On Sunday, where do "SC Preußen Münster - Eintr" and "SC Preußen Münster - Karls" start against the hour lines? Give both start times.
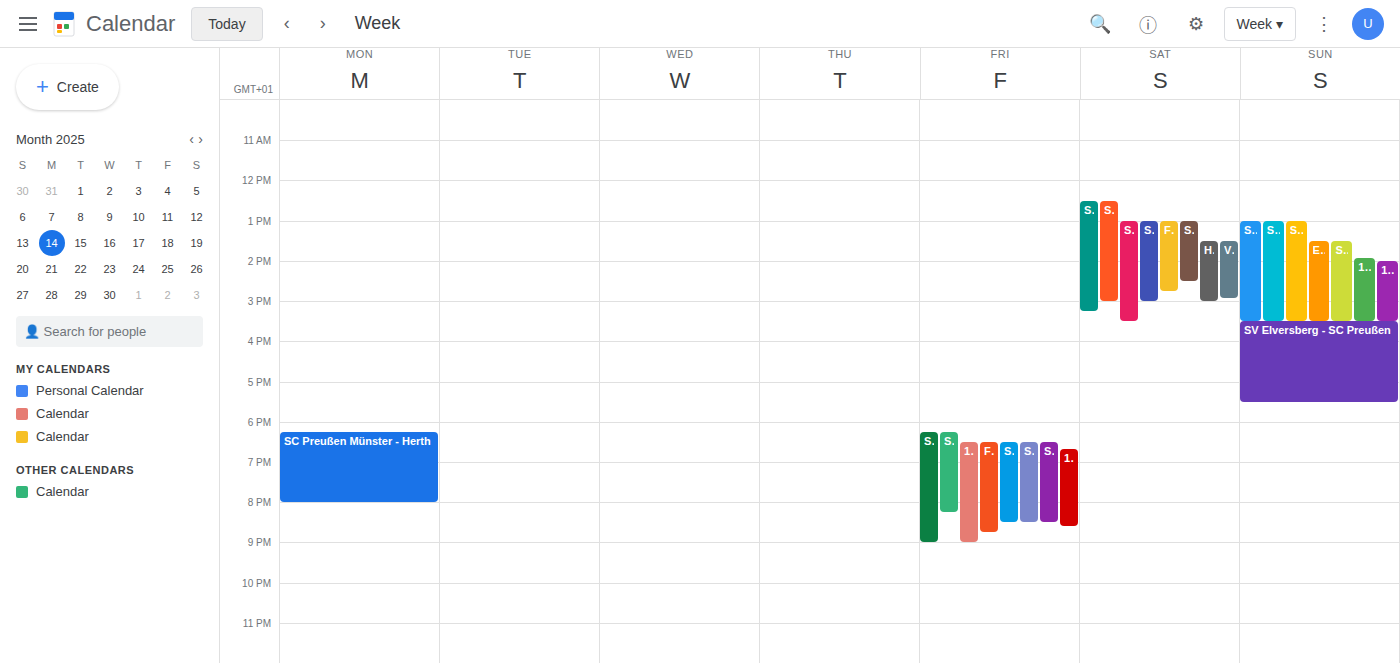
"SC Preußen Münster - Eintr": 13:00, exactly on the 13:00 line. "SC Preußen Münster - Karls": 13:30, halfway between the 13:00 and 14:00 lines.